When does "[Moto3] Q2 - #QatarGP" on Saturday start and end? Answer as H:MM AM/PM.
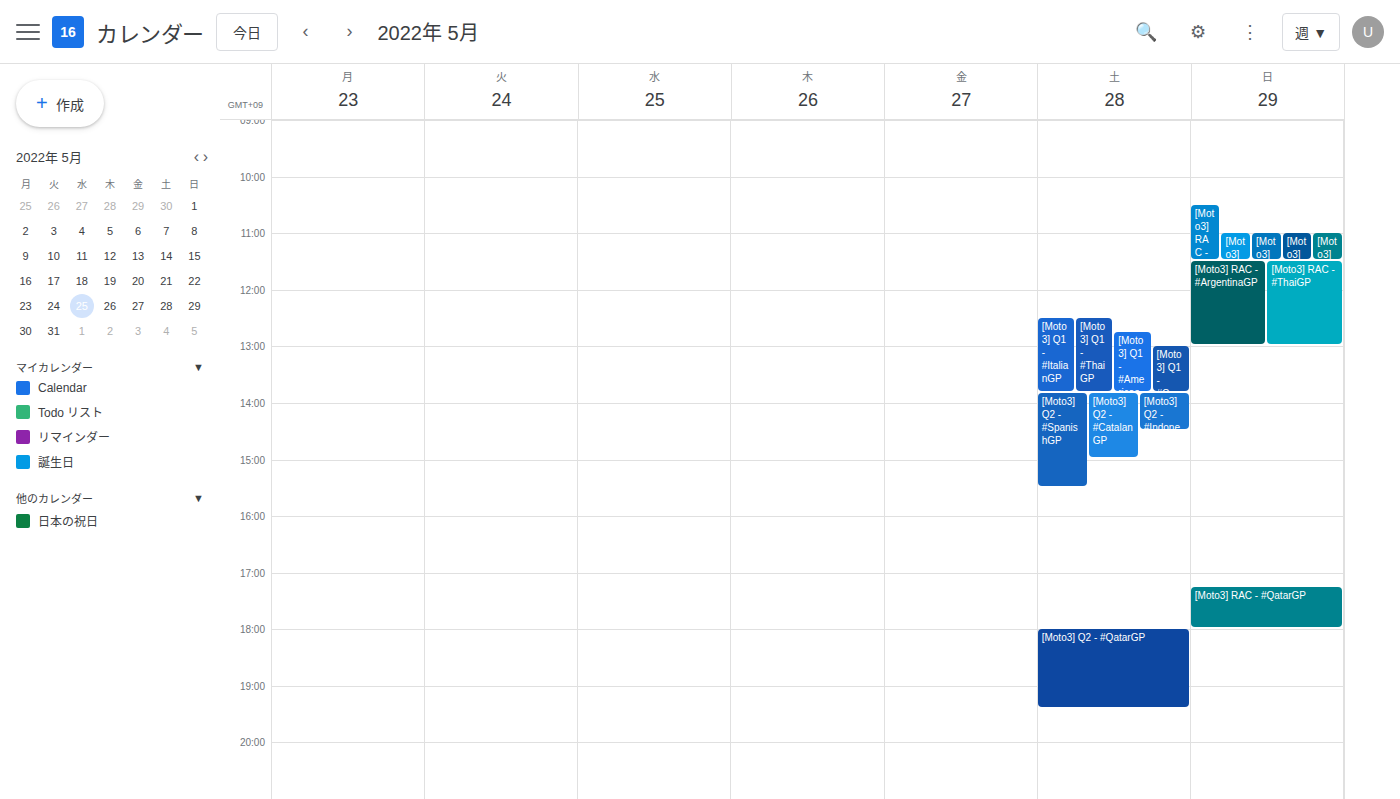
6:00 PM to 7:25 PM